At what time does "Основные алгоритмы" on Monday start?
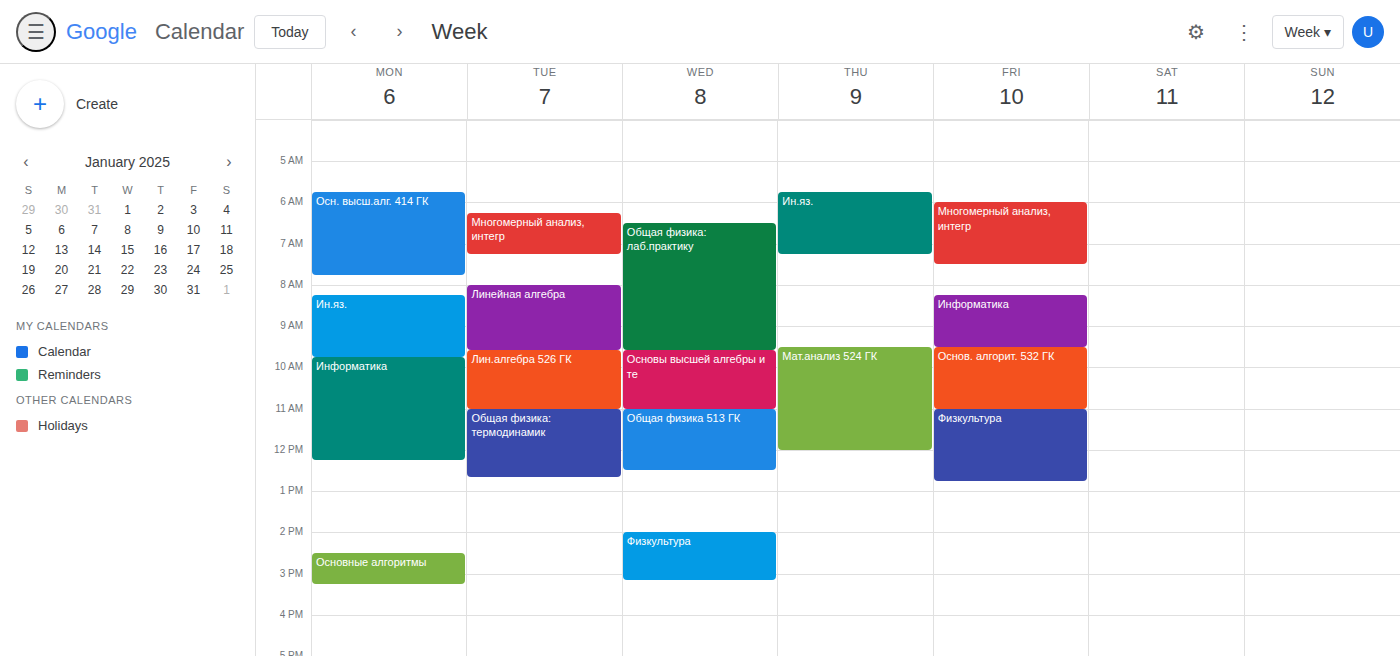
2:30 PM